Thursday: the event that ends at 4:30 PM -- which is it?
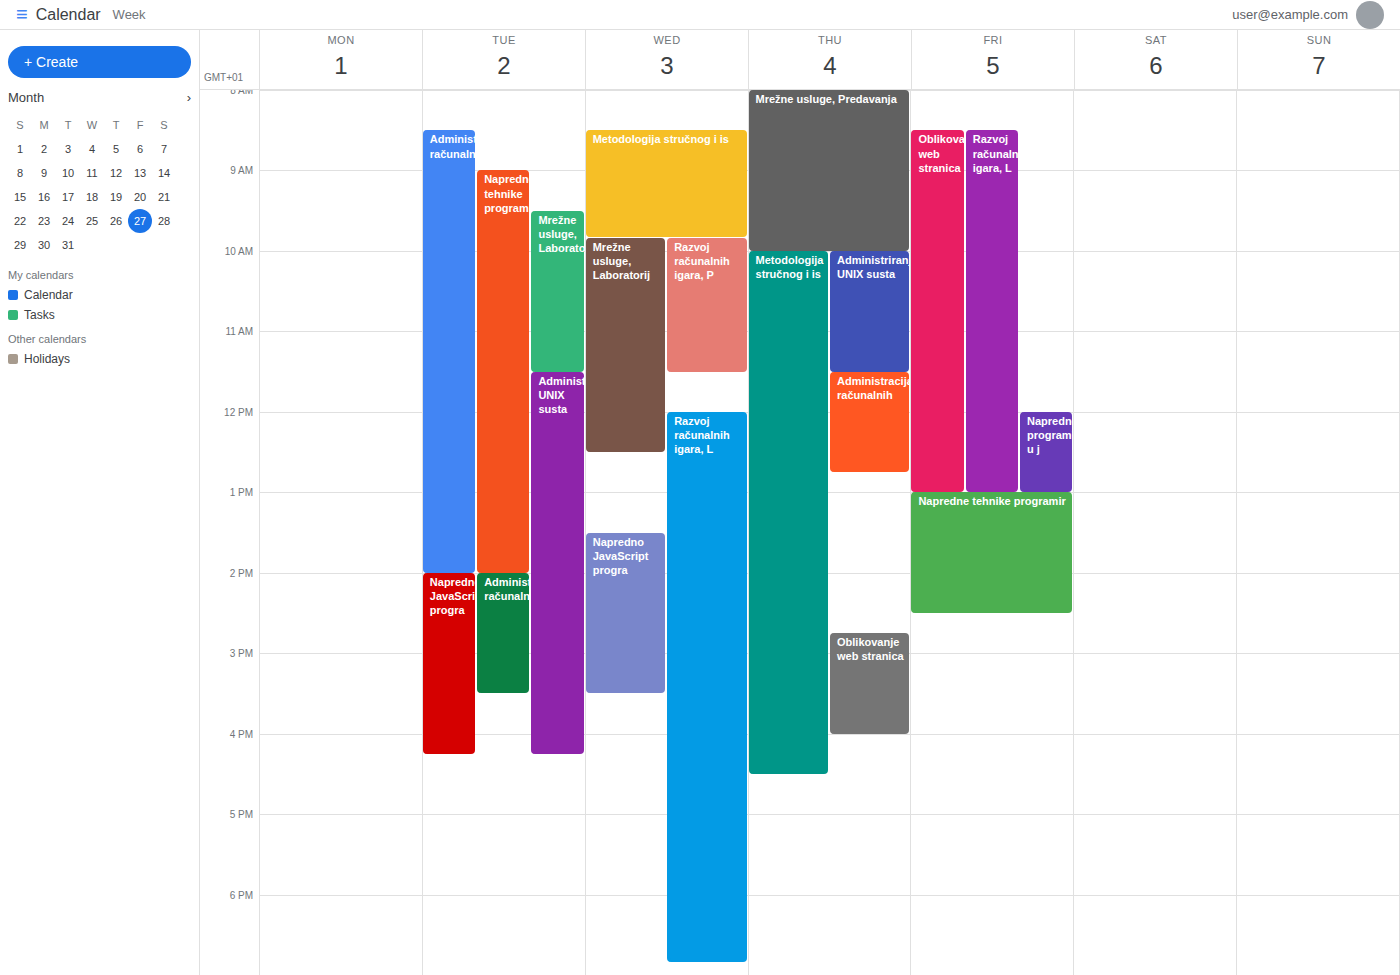
"Metodologija stručnog i is"